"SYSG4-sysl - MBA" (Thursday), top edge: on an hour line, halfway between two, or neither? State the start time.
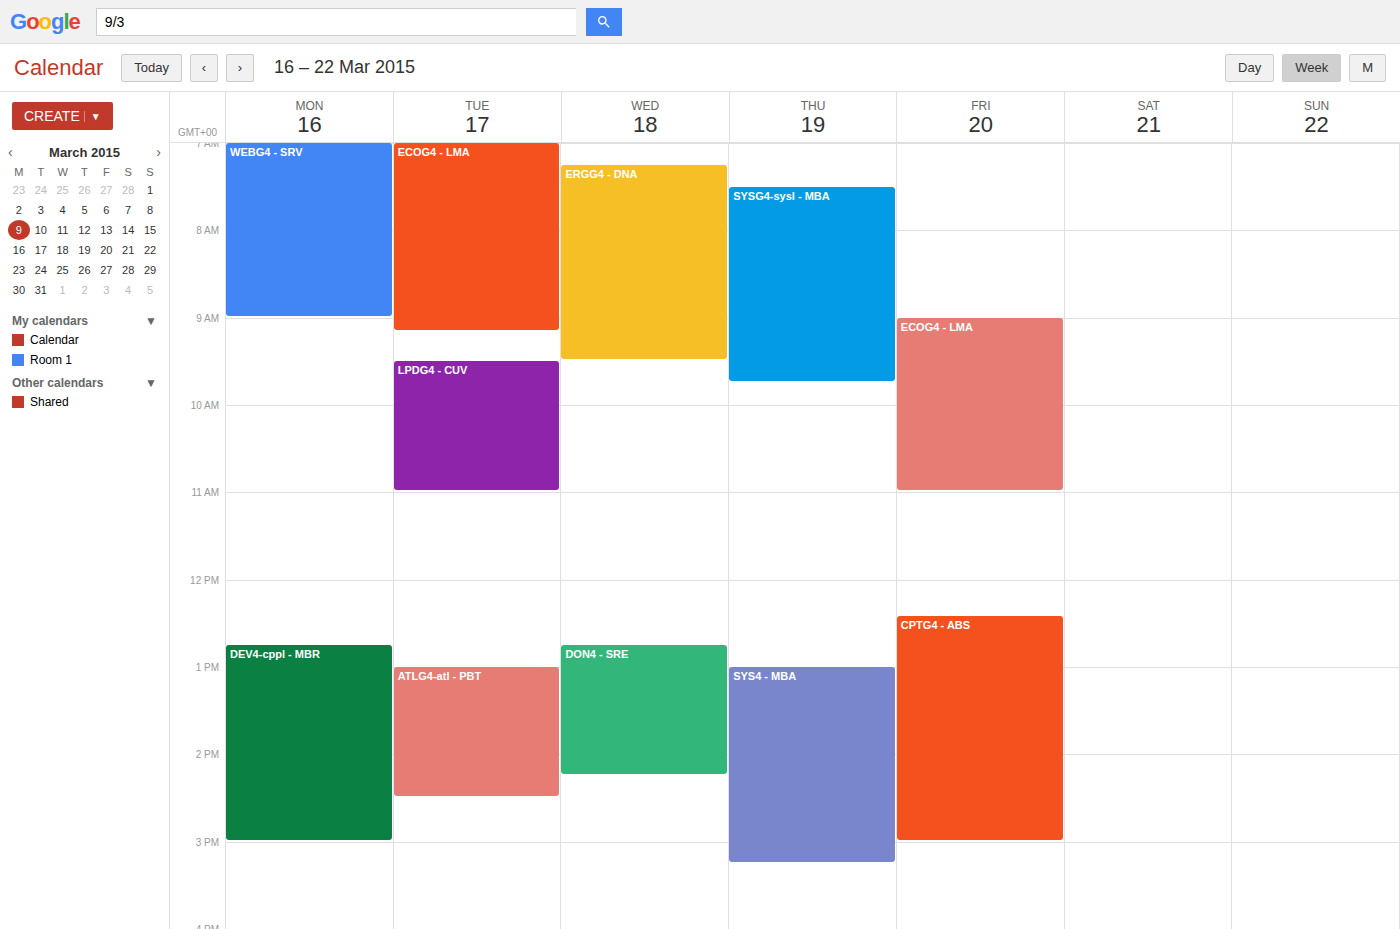
7:30 AM -- halfway between the 7 AM and 8 AM lines.